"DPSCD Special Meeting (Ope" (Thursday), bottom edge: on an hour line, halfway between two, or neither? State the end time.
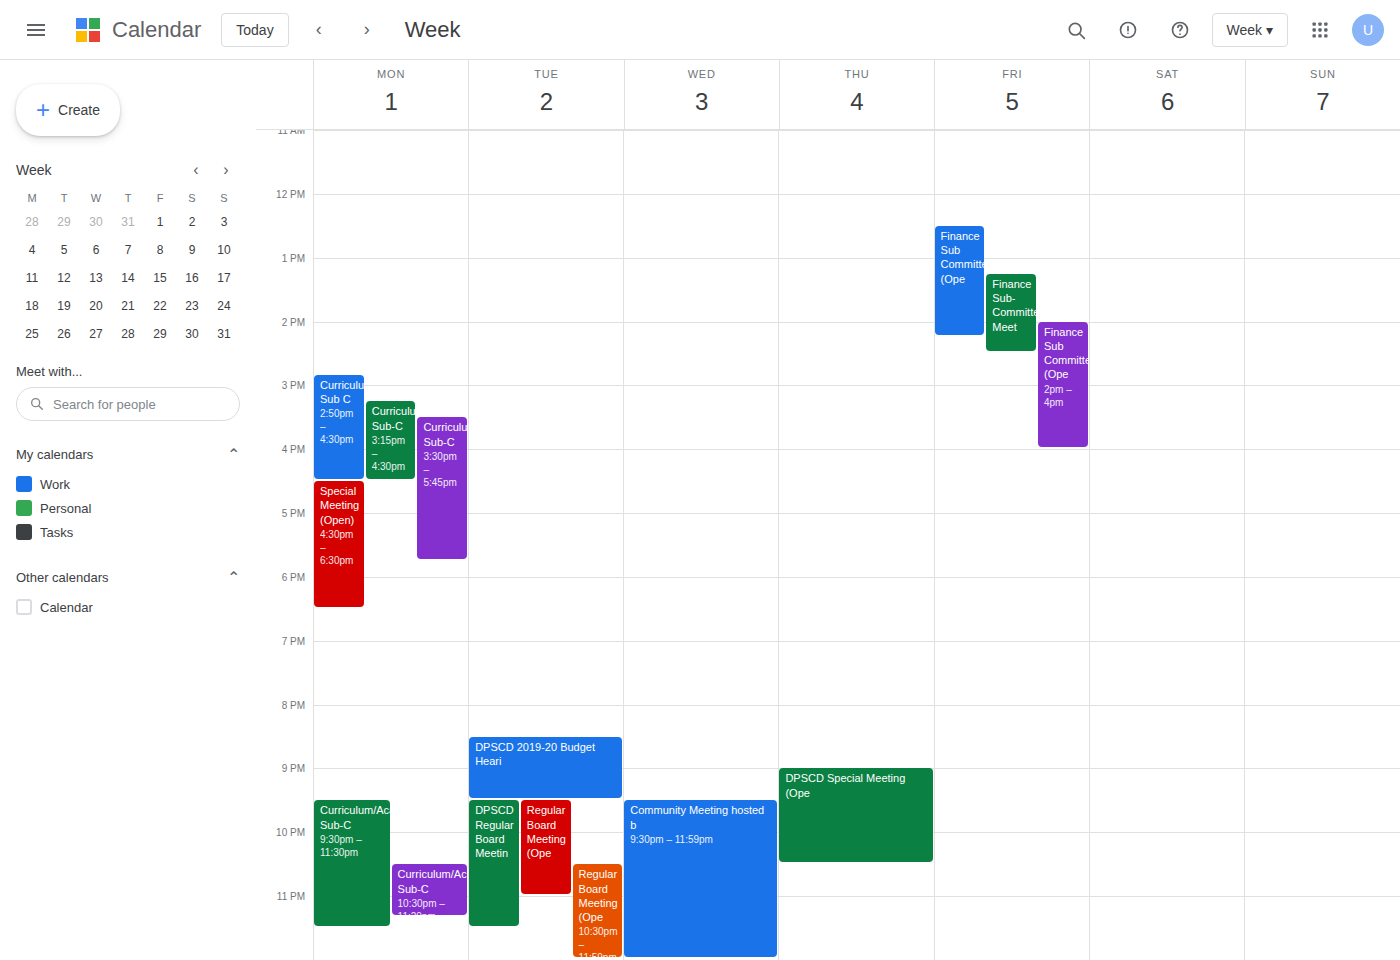
10:30 PM -- halfway between the 10 PM and 11 PM lines.